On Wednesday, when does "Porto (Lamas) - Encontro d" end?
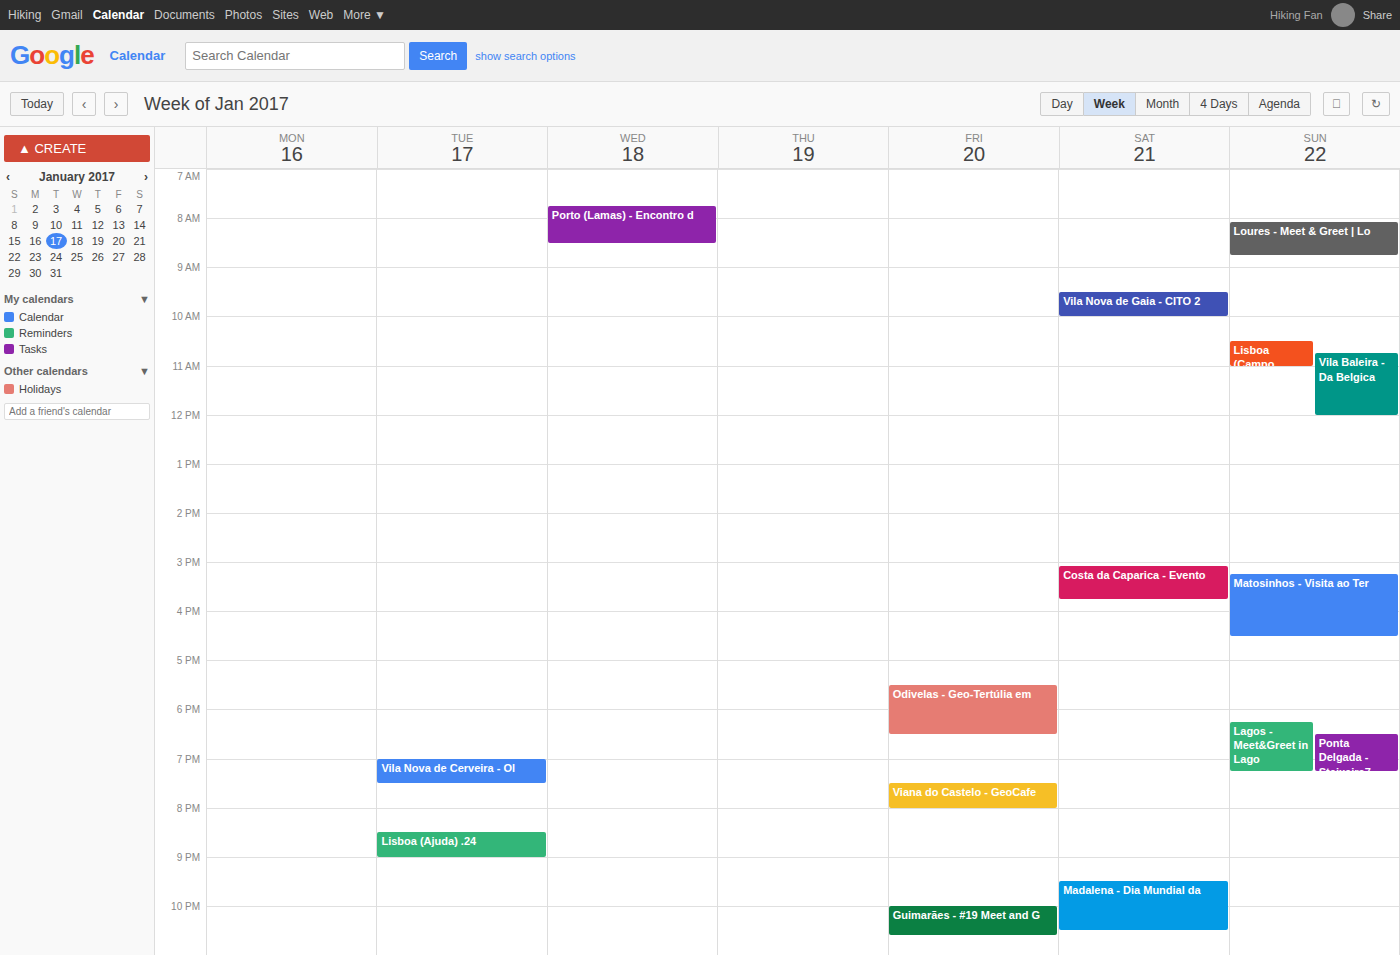
8:30 AM